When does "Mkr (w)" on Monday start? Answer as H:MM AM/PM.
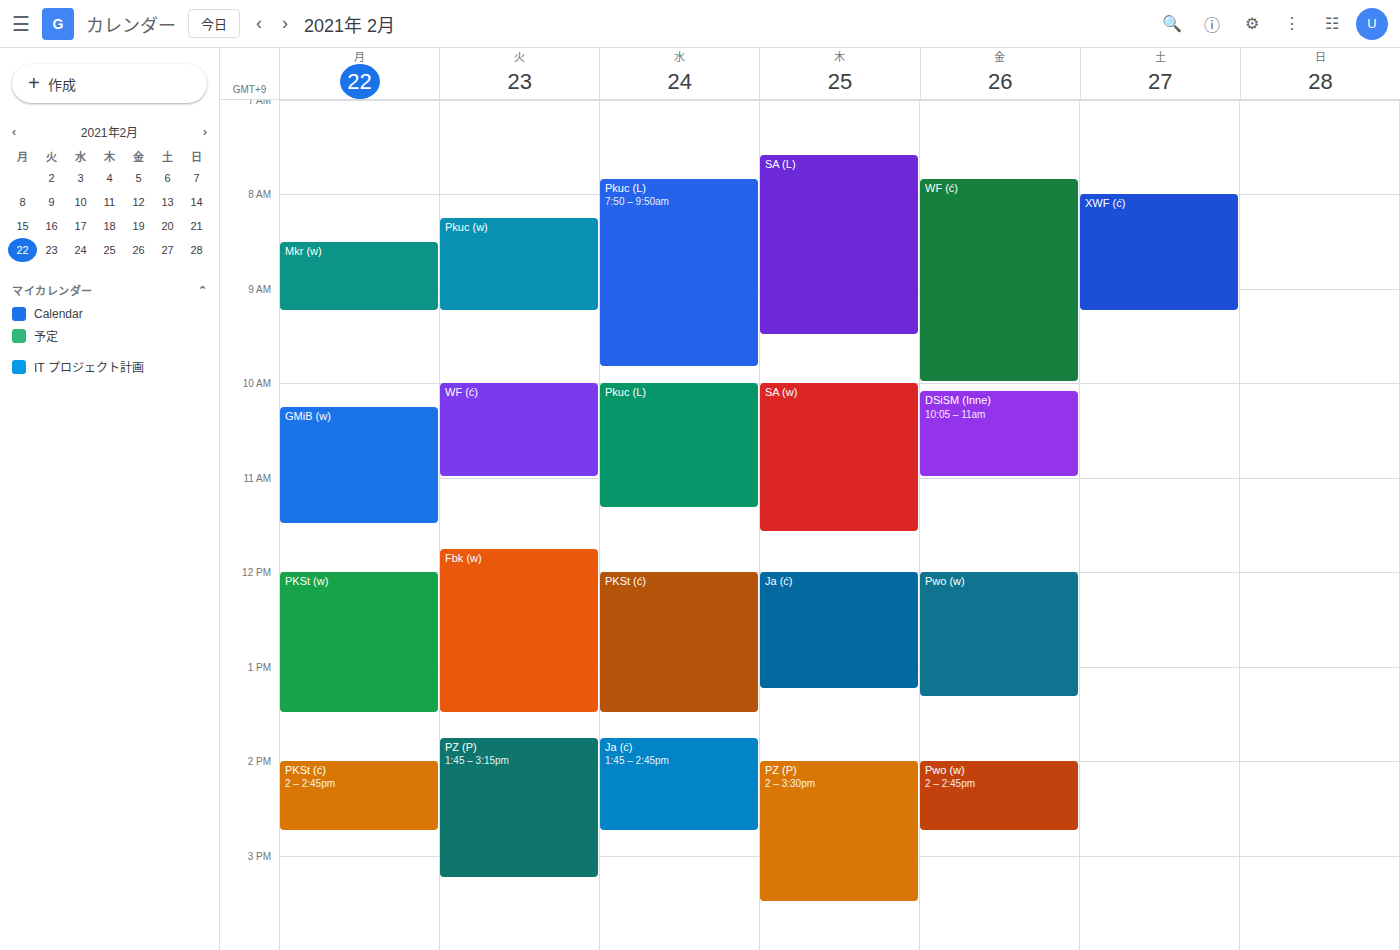
8:30 AM